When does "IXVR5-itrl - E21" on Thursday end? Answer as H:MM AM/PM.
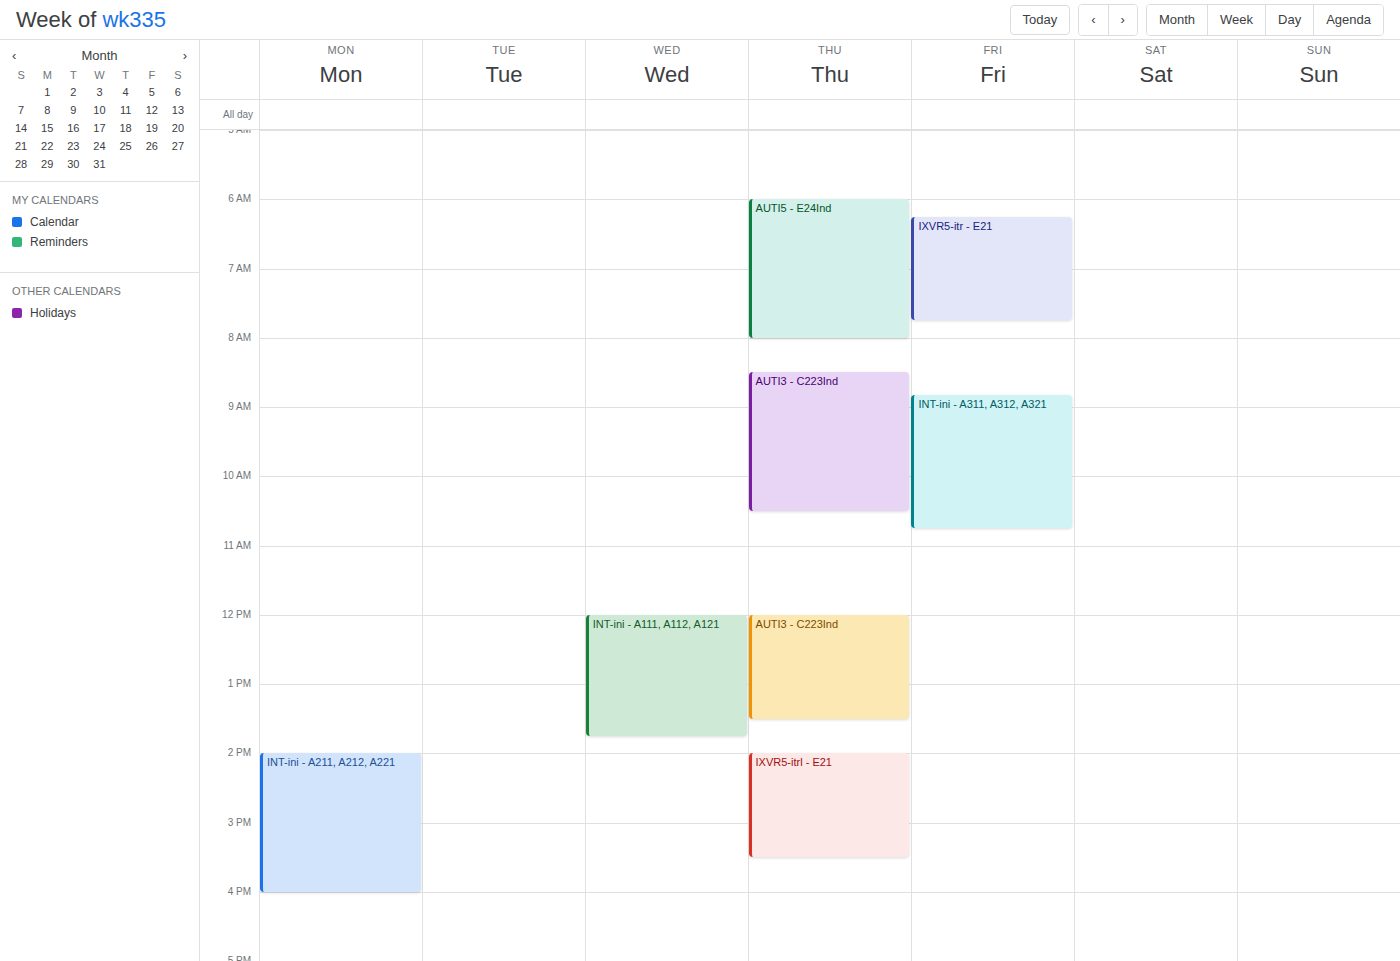
3:30 PM